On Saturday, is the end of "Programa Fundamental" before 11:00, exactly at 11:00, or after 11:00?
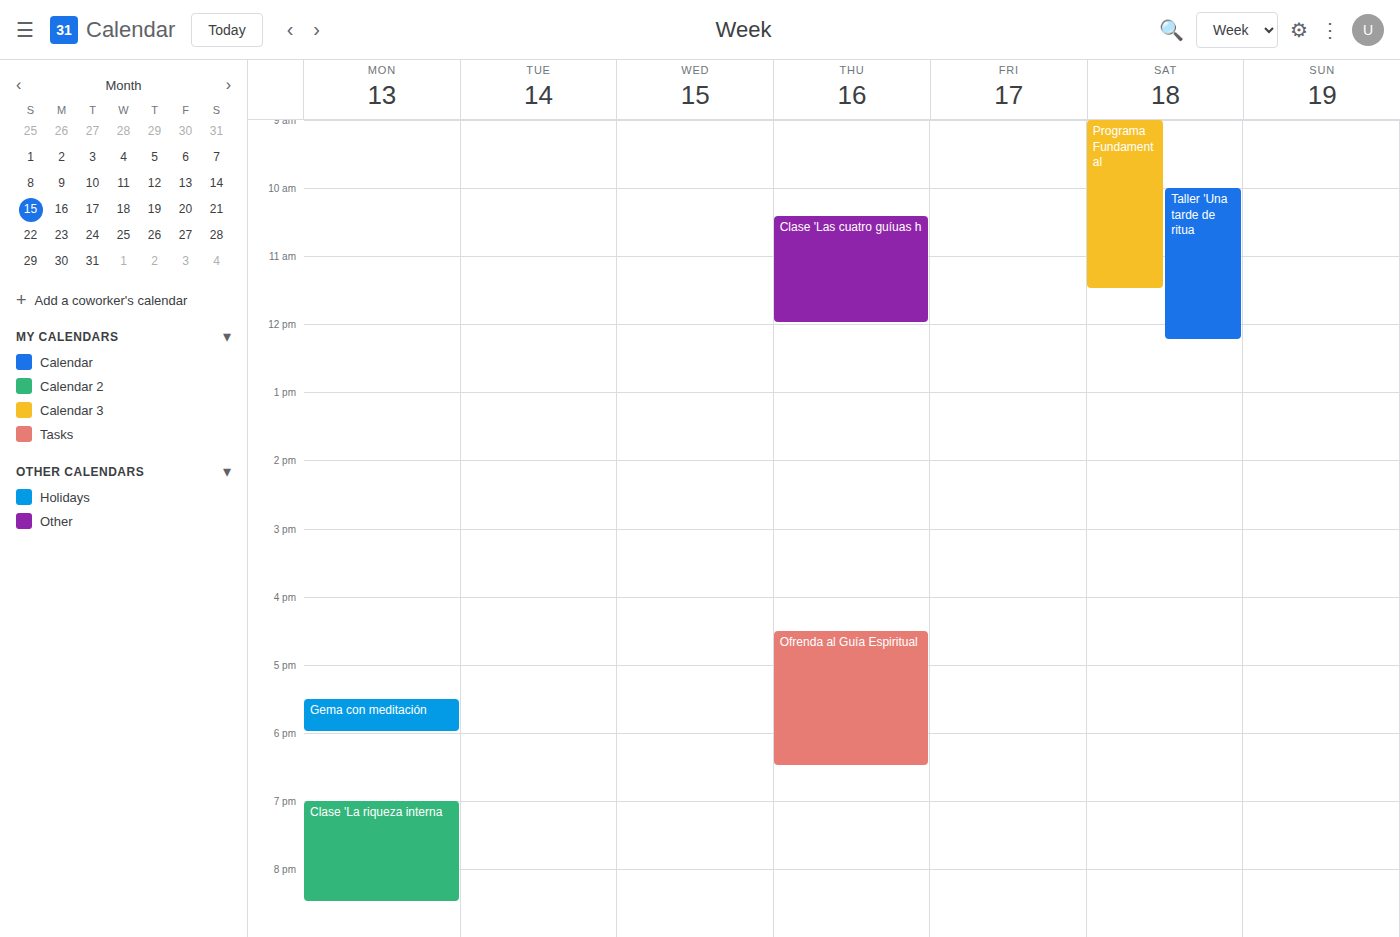
11:30 -- after 11:00, 30 minutes below the 11:00 line.